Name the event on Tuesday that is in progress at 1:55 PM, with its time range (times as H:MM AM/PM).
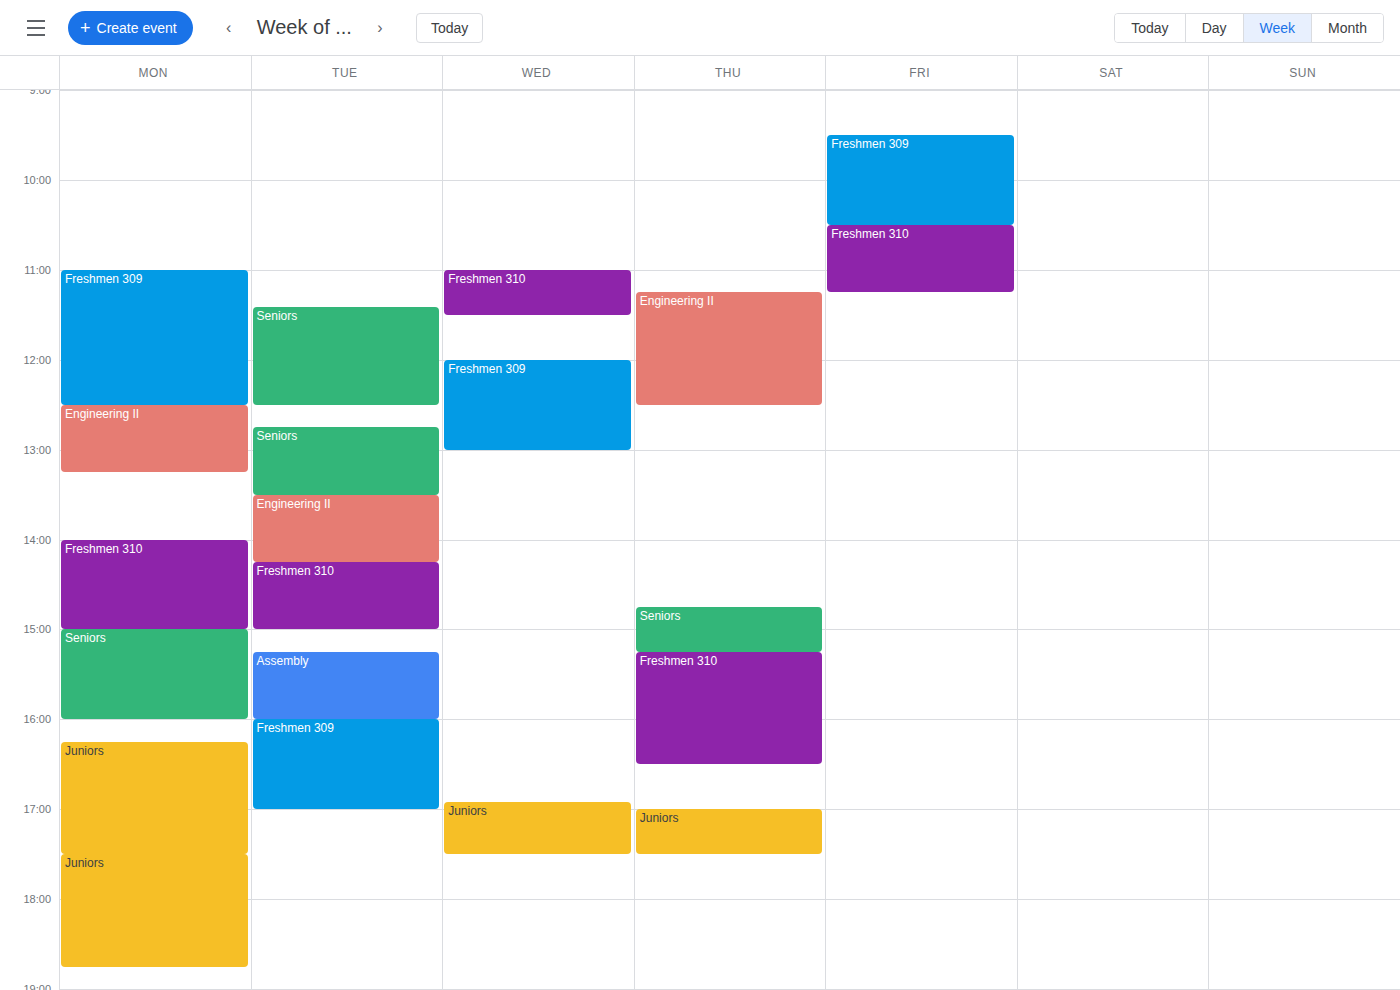
"Engineering II", 1:30 PM to 2:15 PM